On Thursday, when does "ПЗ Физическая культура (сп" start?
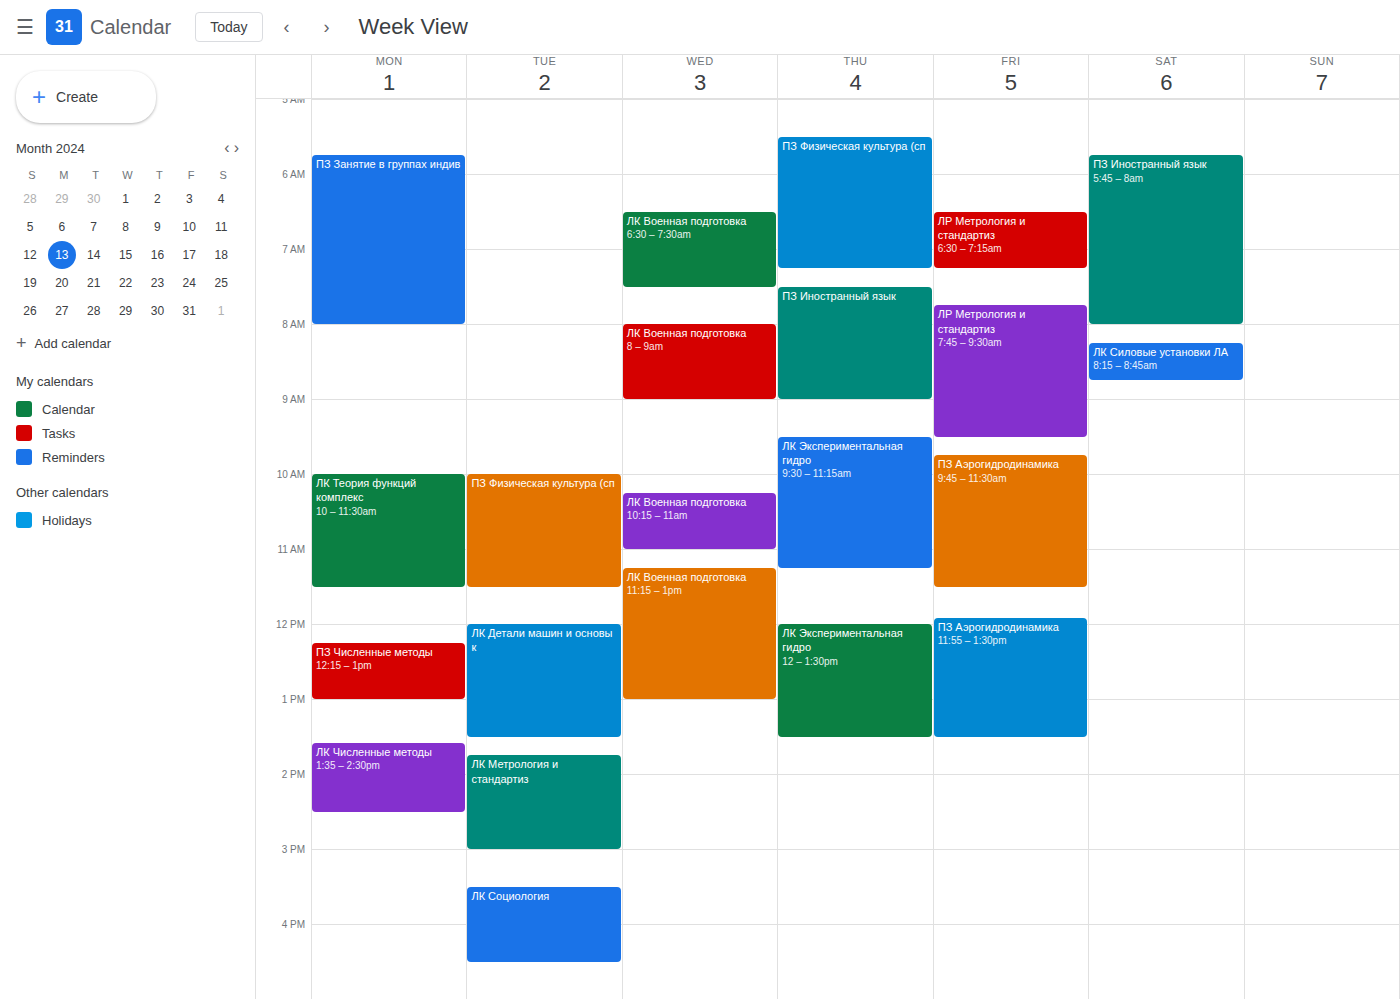
5:30 AM